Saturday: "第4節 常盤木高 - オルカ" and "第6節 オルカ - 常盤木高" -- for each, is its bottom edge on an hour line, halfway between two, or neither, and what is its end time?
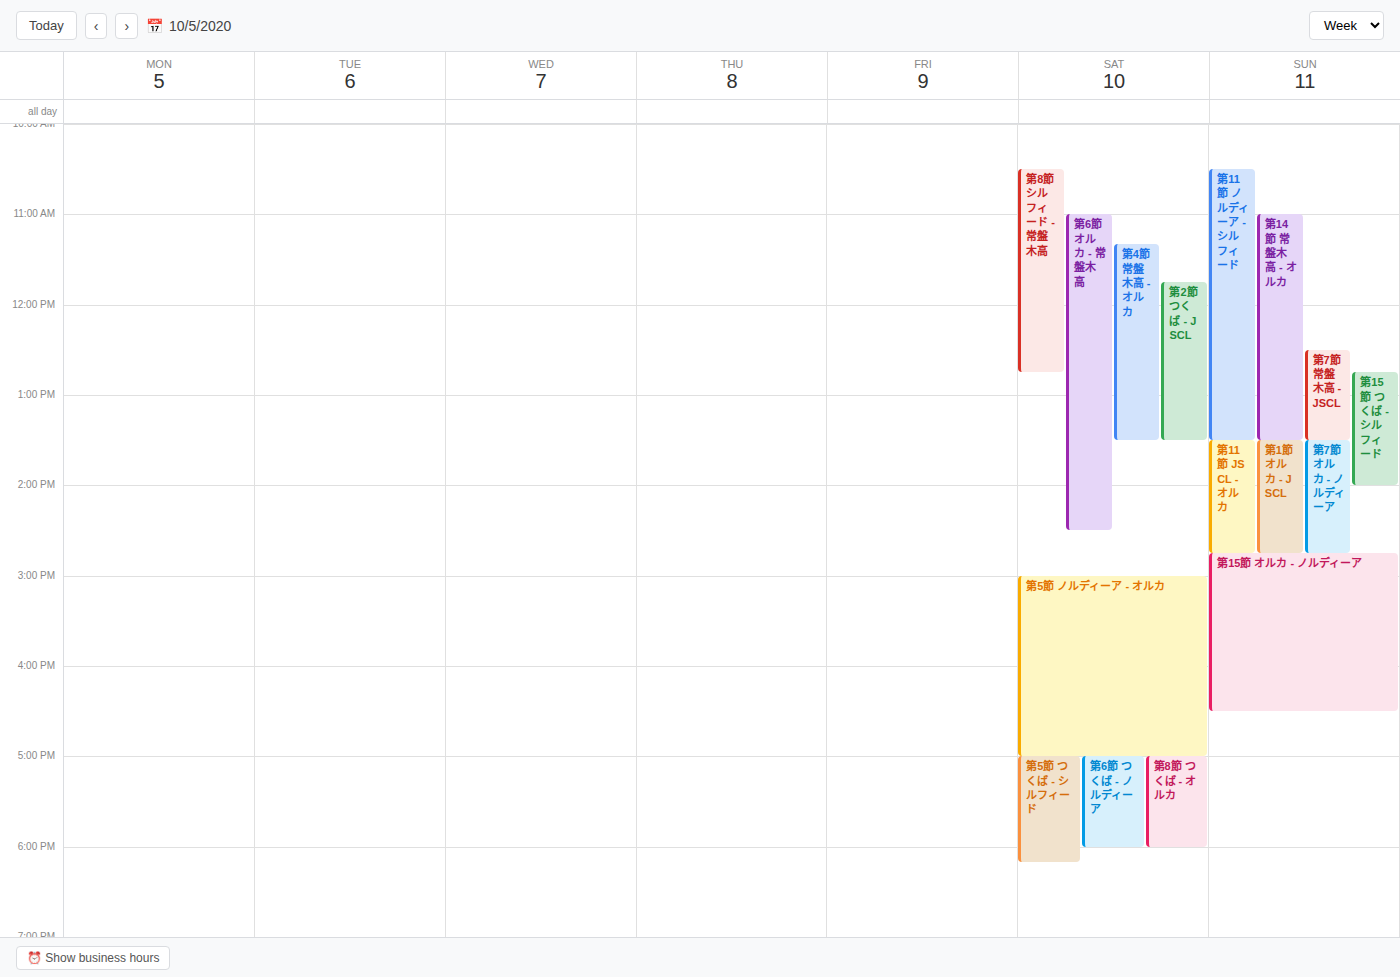
"第4節 常盤木高 - オルカ": 1:30 PM, halfway between the 1 PM and 2 PM lines. "第6節 オルカ - 常盤木高": 2:30 PM, halfway between the 2 PM and 3 PM lines.